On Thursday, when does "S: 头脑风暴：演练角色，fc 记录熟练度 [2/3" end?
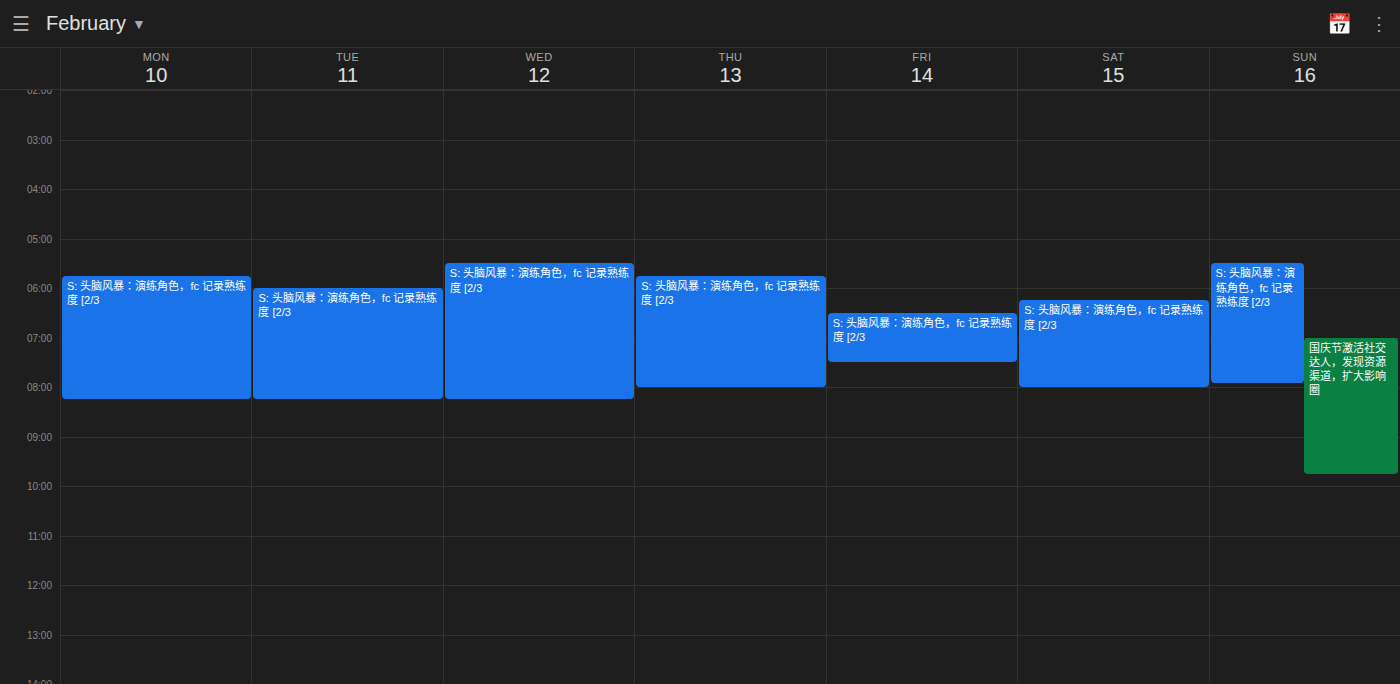
8:00 AM